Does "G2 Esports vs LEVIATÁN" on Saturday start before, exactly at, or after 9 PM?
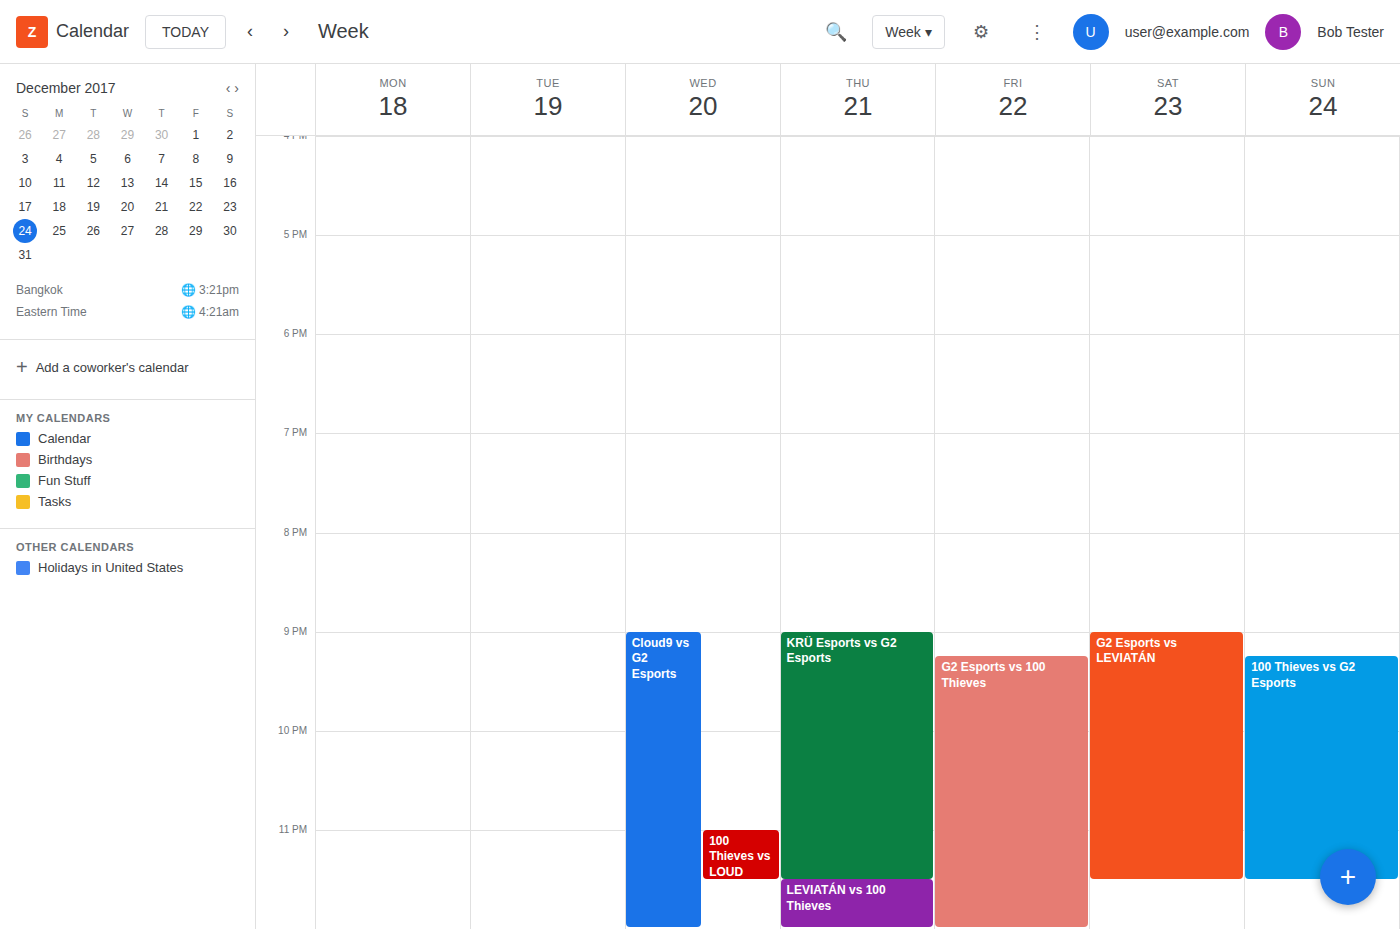
9:00 PM -- exactly at 9 PM, on the 9 PM line.